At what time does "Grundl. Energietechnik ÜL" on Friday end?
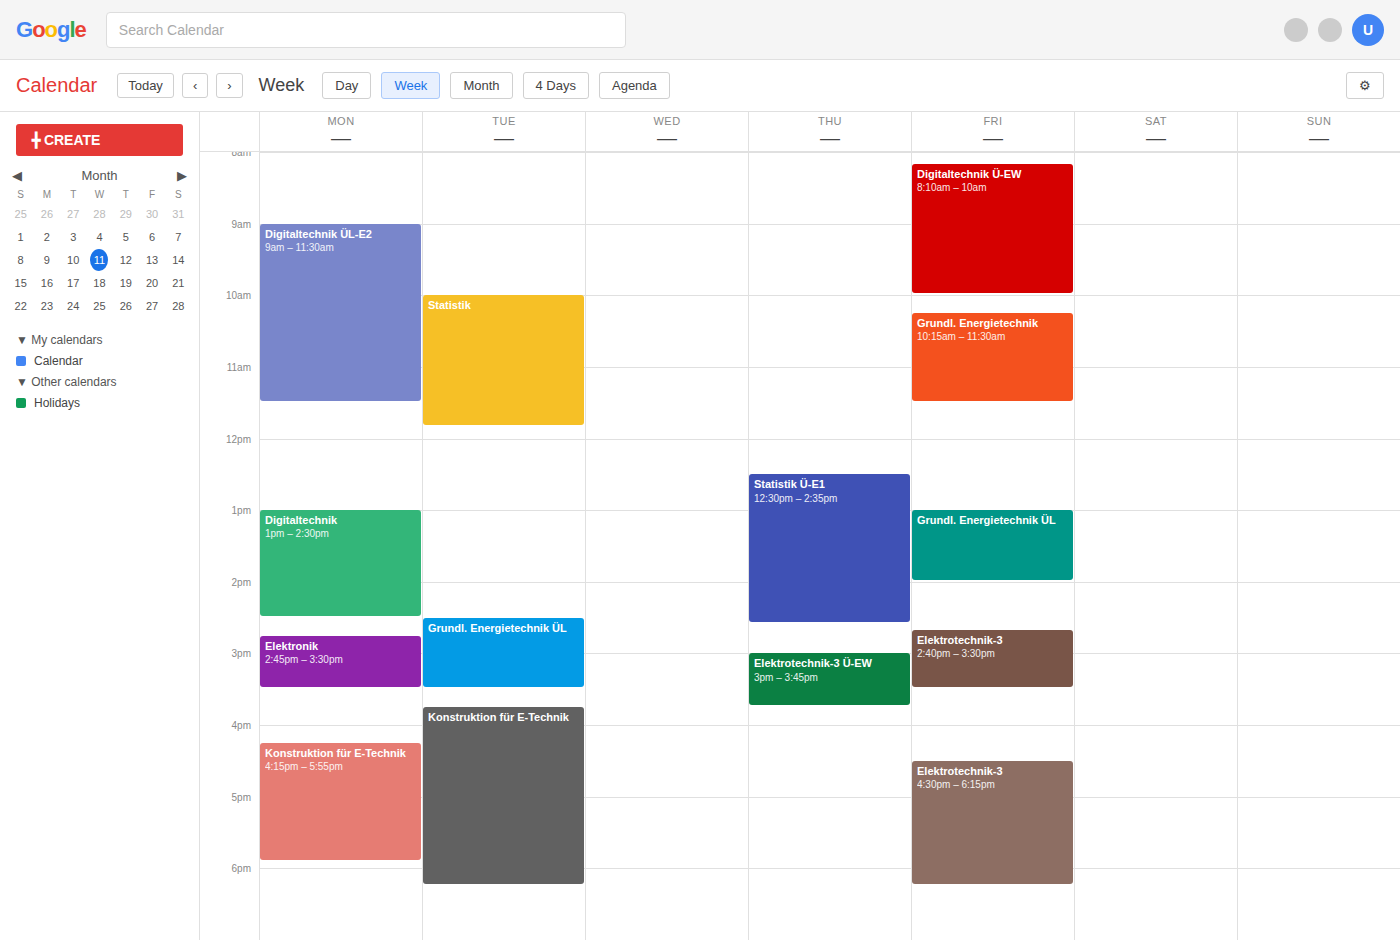
2:00 PM